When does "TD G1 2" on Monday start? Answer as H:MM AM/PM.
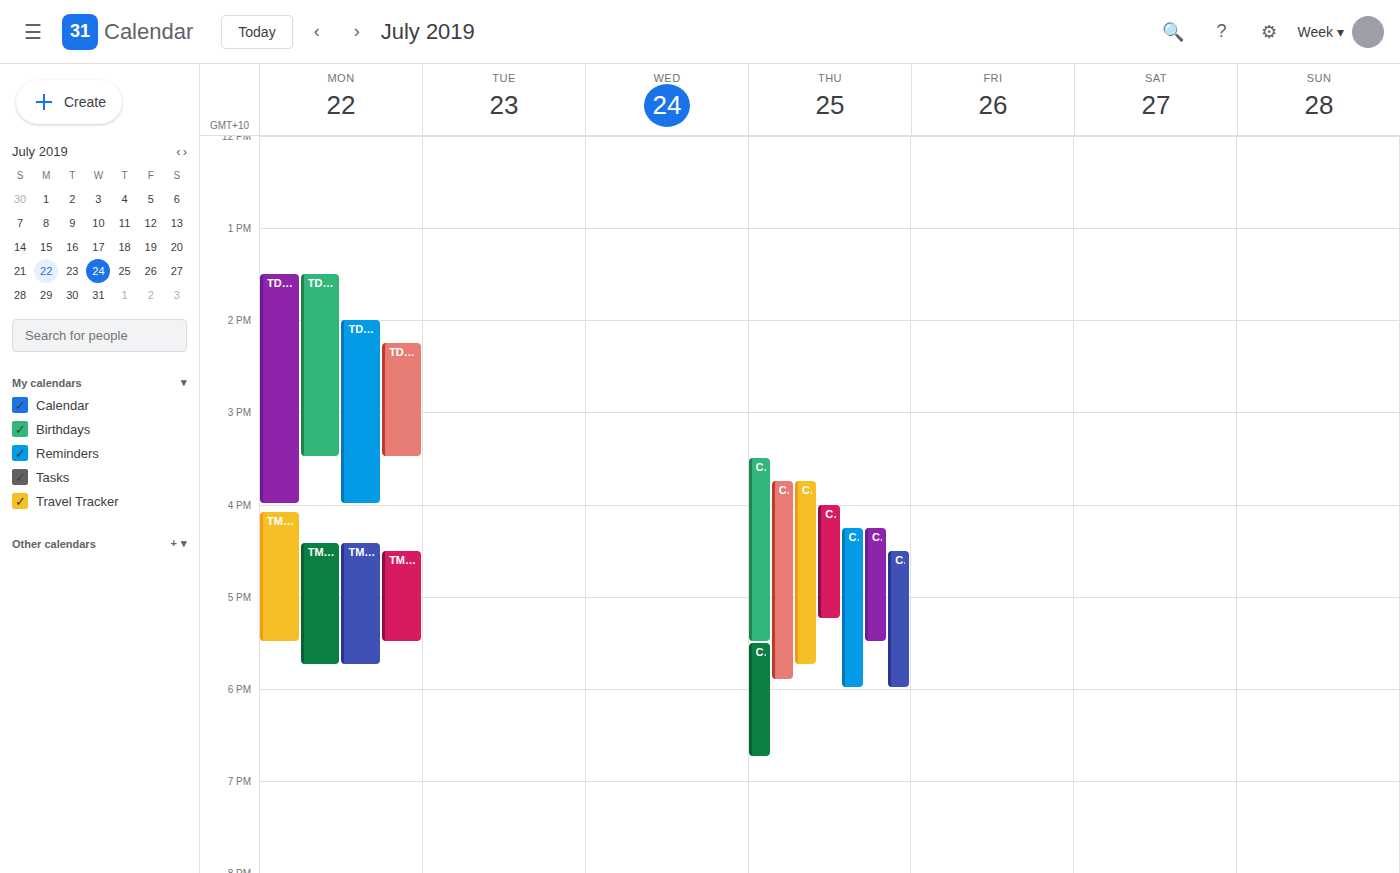
1:30 PM